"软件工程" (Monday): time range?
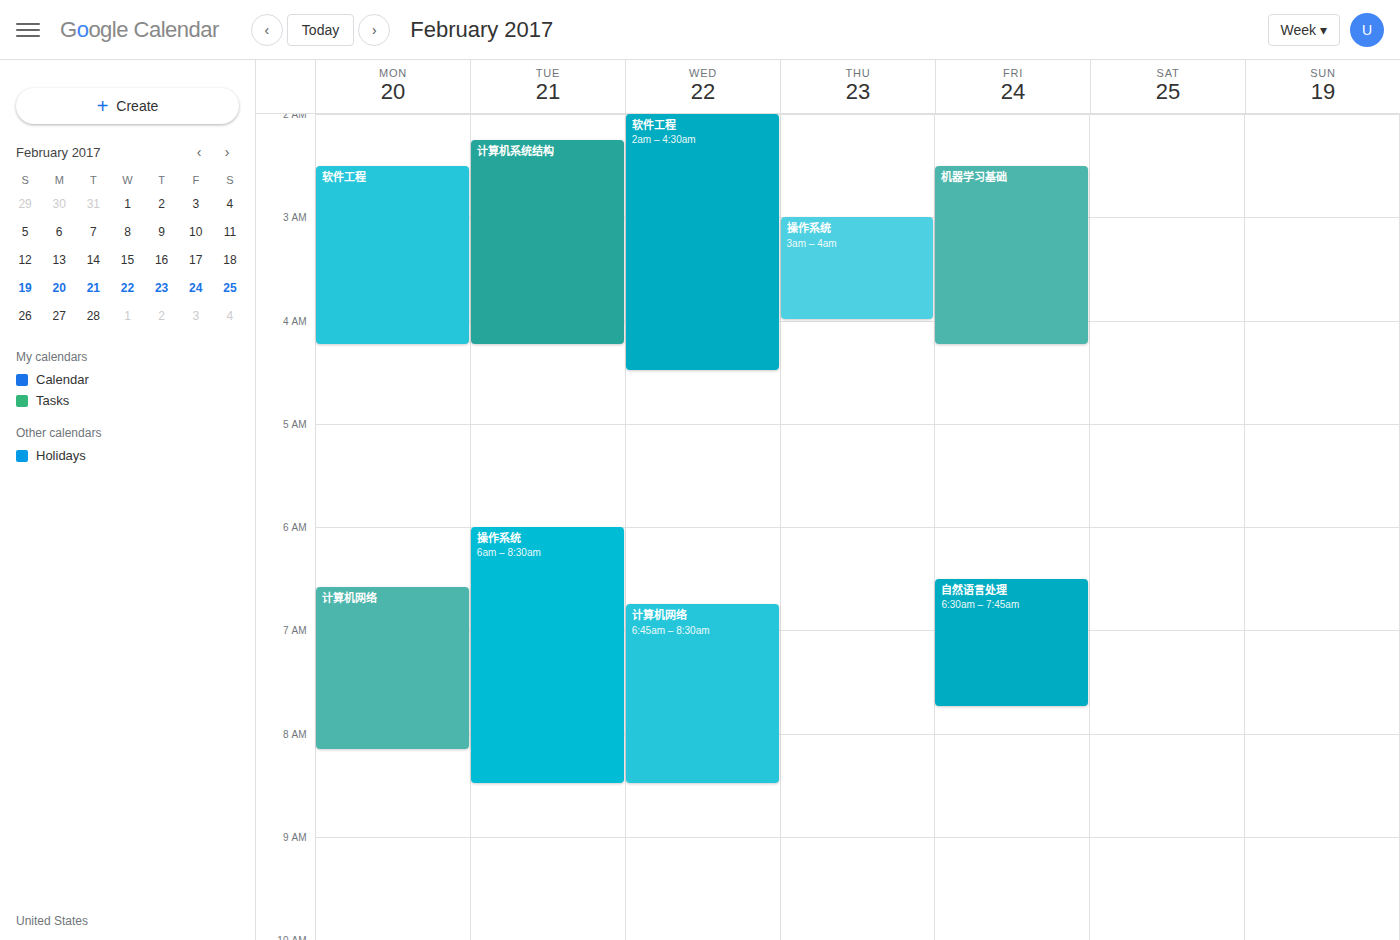
02:30 to 04:15